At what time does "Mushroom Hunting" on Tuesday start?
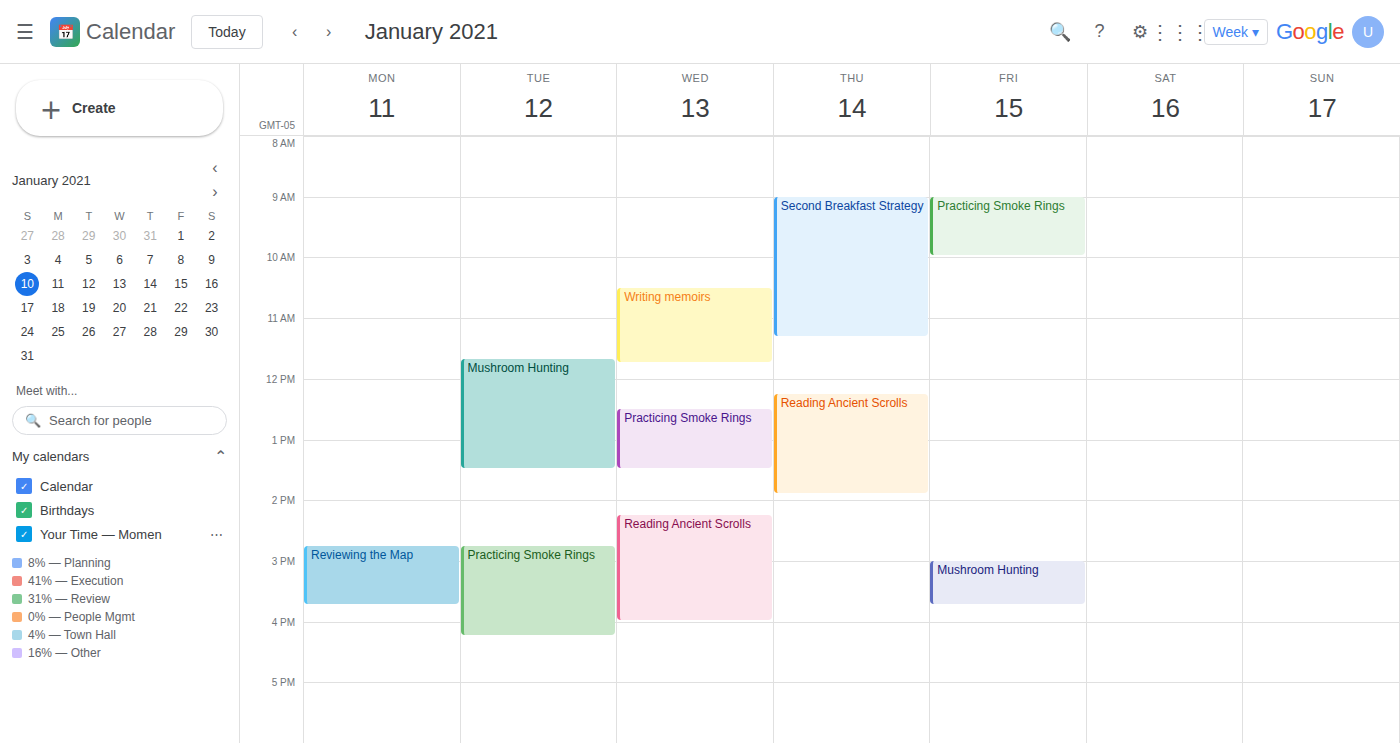
11:40 AM